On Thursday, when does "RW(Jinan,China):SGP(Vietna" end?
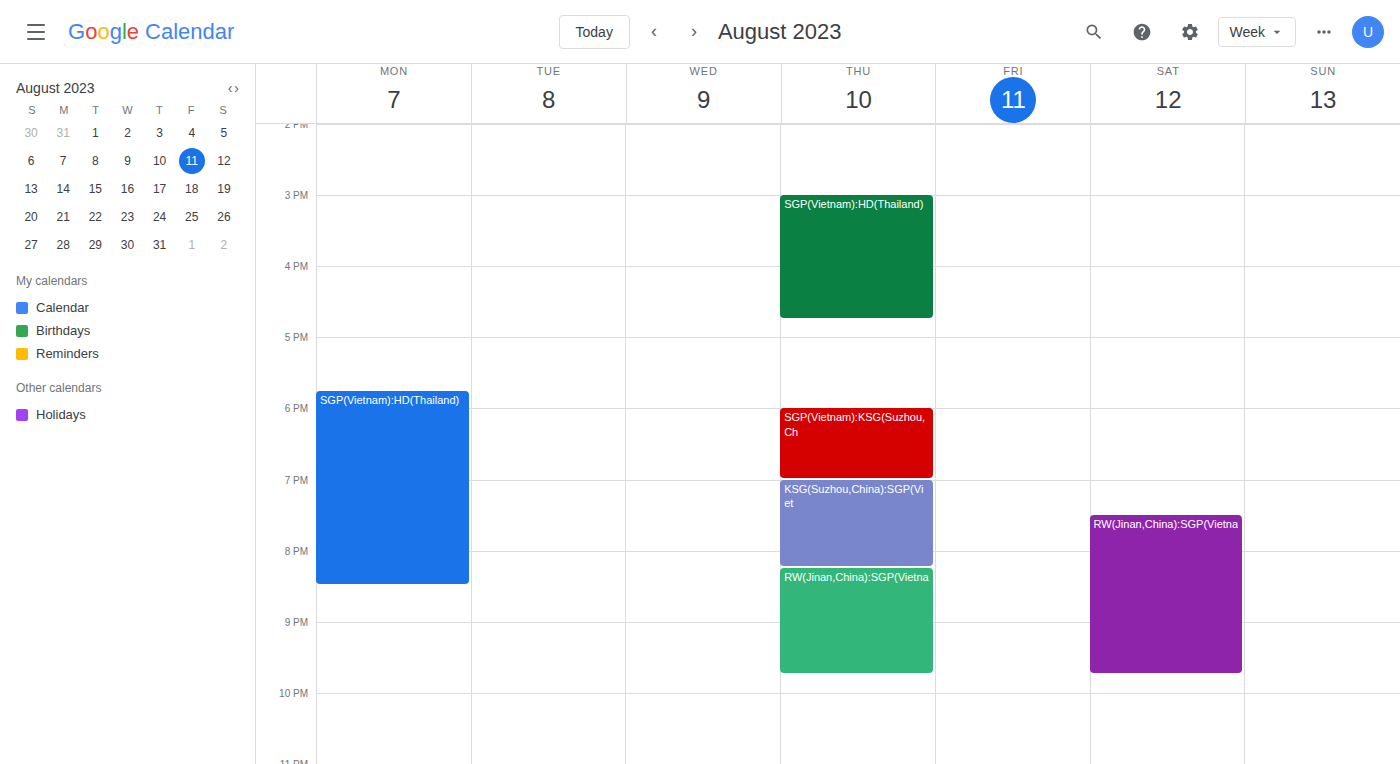
9:45 PM